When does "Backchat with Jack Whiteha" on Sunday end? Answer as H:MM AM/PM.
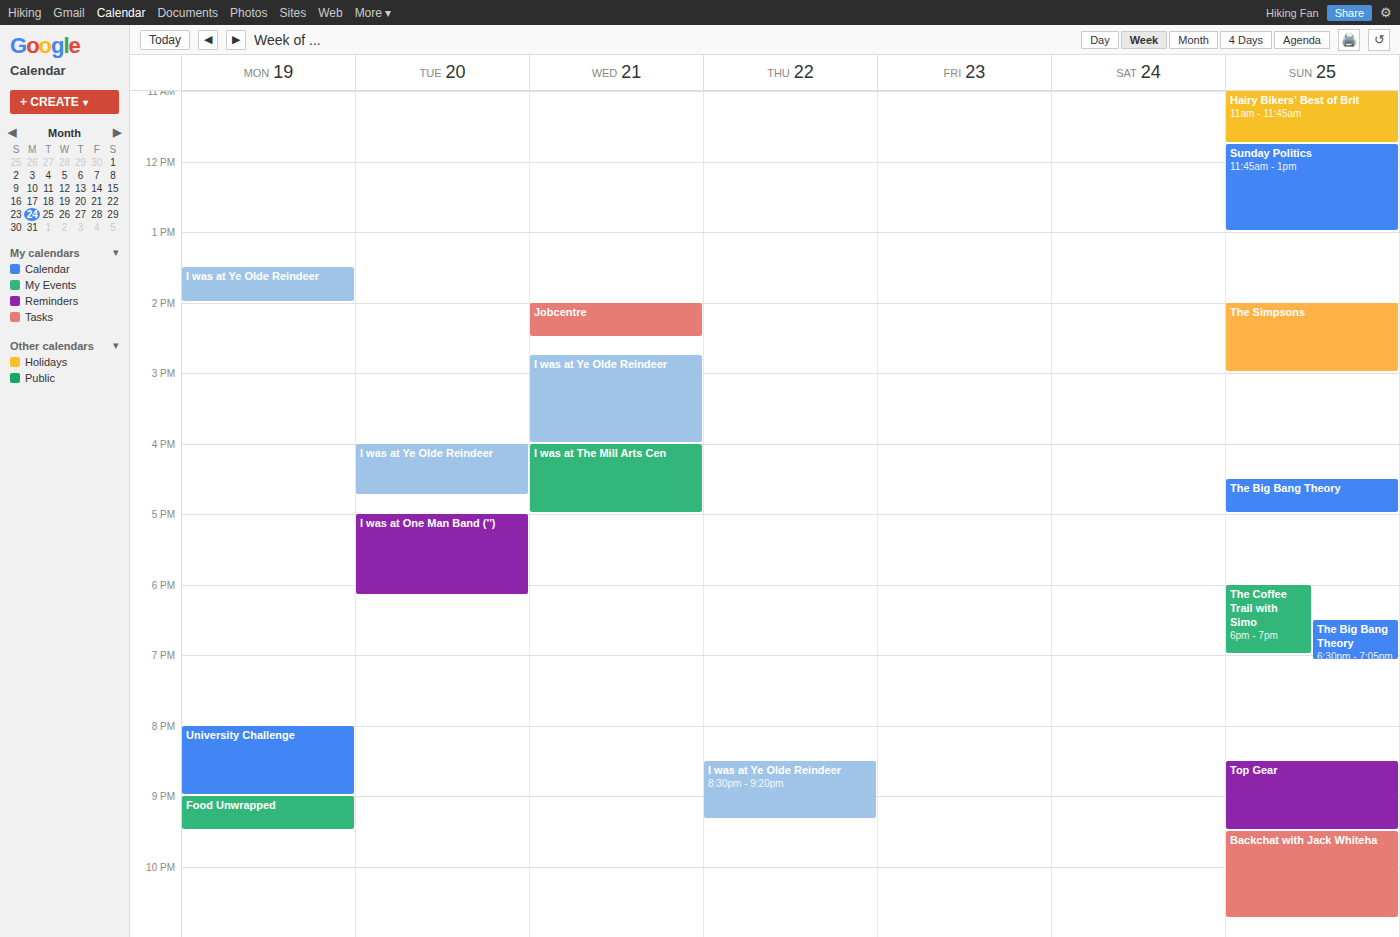
10:45 PM